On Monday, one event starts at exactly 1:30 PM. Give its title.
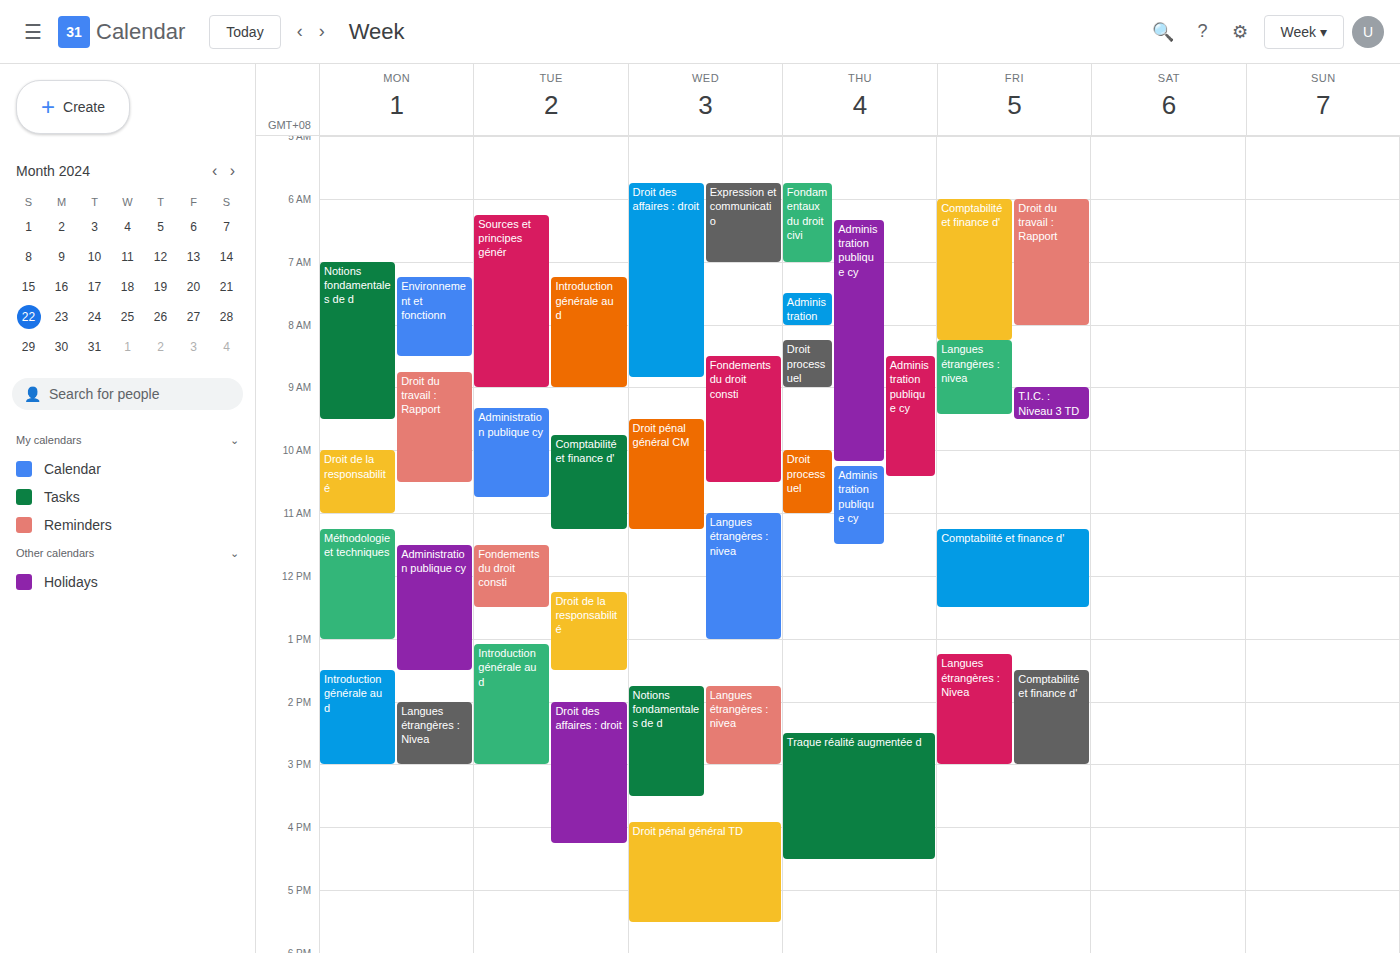
"Introduction générale au d"